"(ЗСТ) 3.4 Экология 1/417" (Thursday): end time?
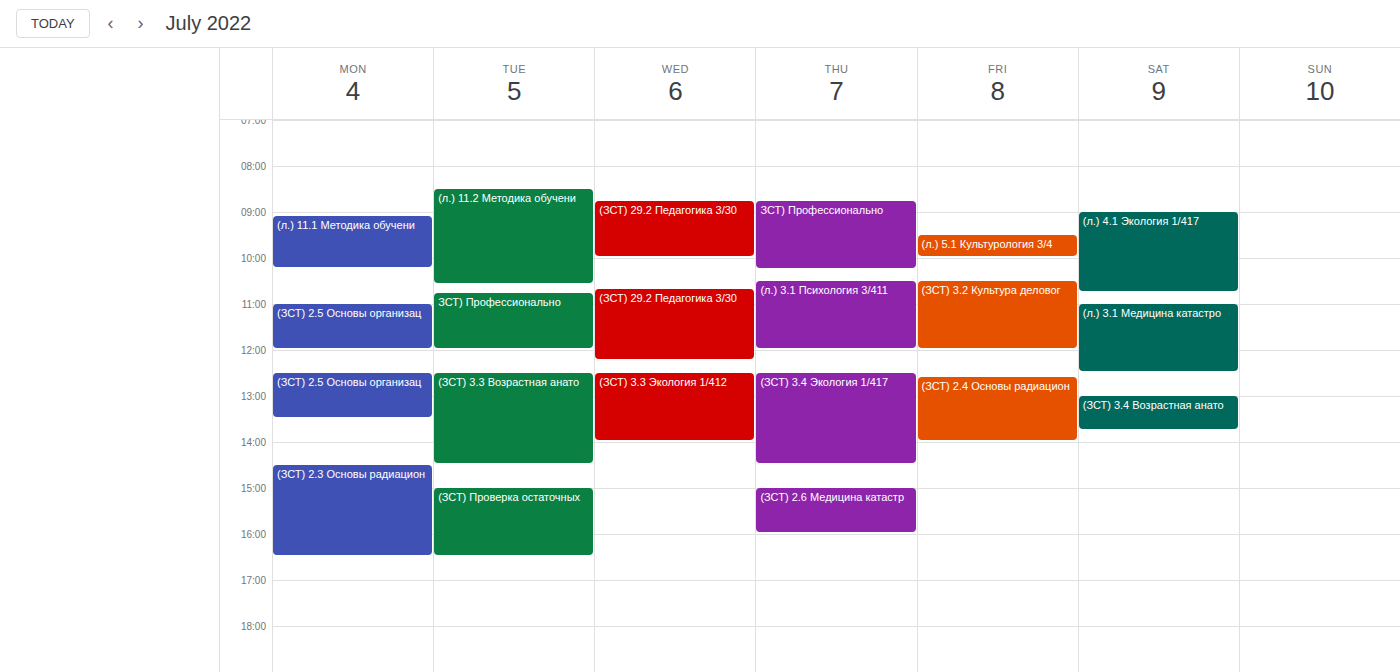
2:30 PM